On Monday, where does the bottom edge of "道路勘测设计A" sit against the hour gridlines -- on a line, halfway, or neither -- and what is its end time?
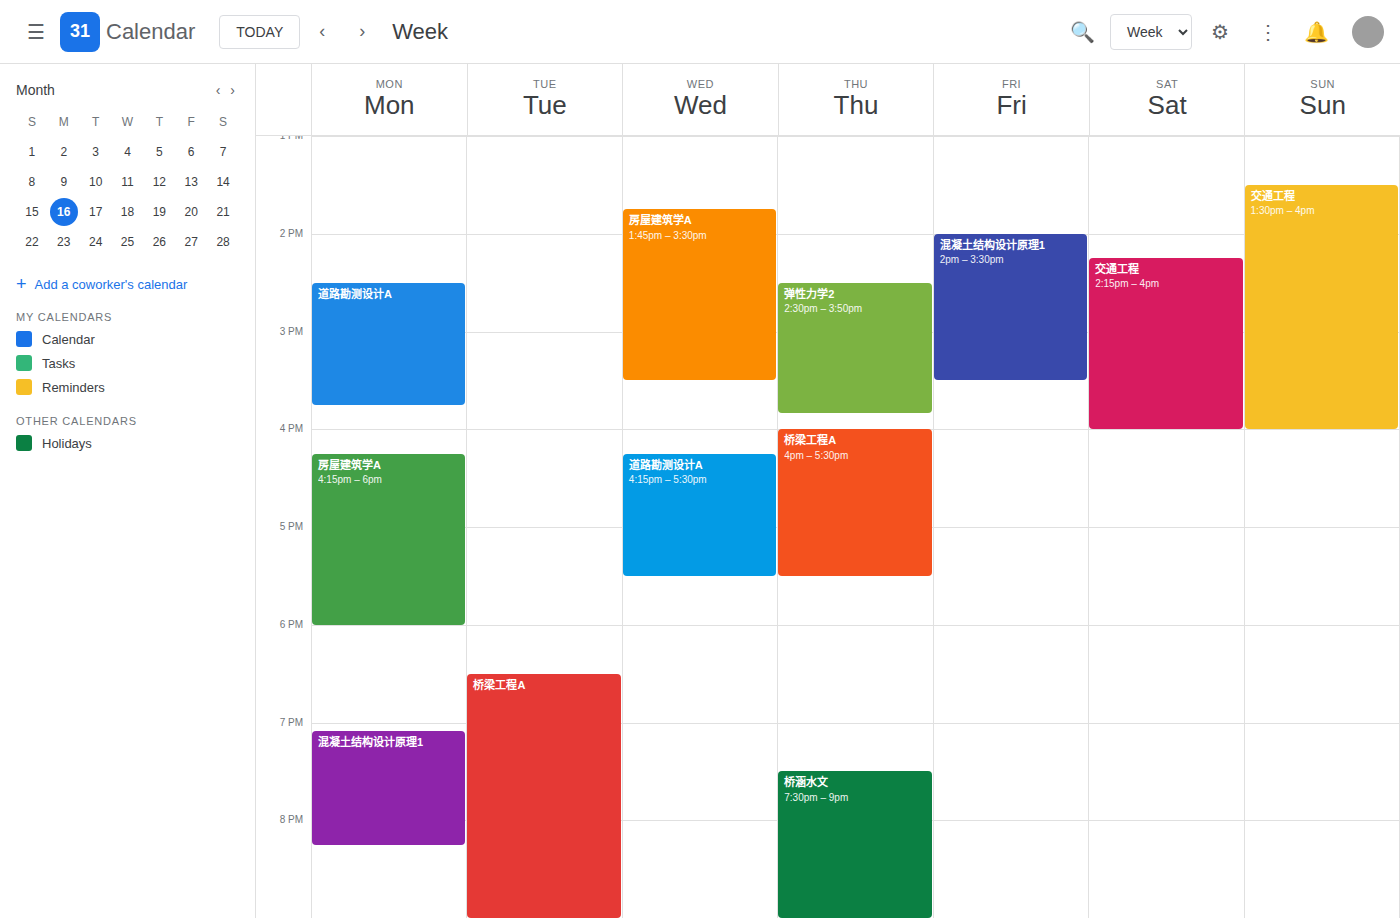
3:45 PM -- neither: three quarters of the way from the 3 PM line to the 4 PM line.